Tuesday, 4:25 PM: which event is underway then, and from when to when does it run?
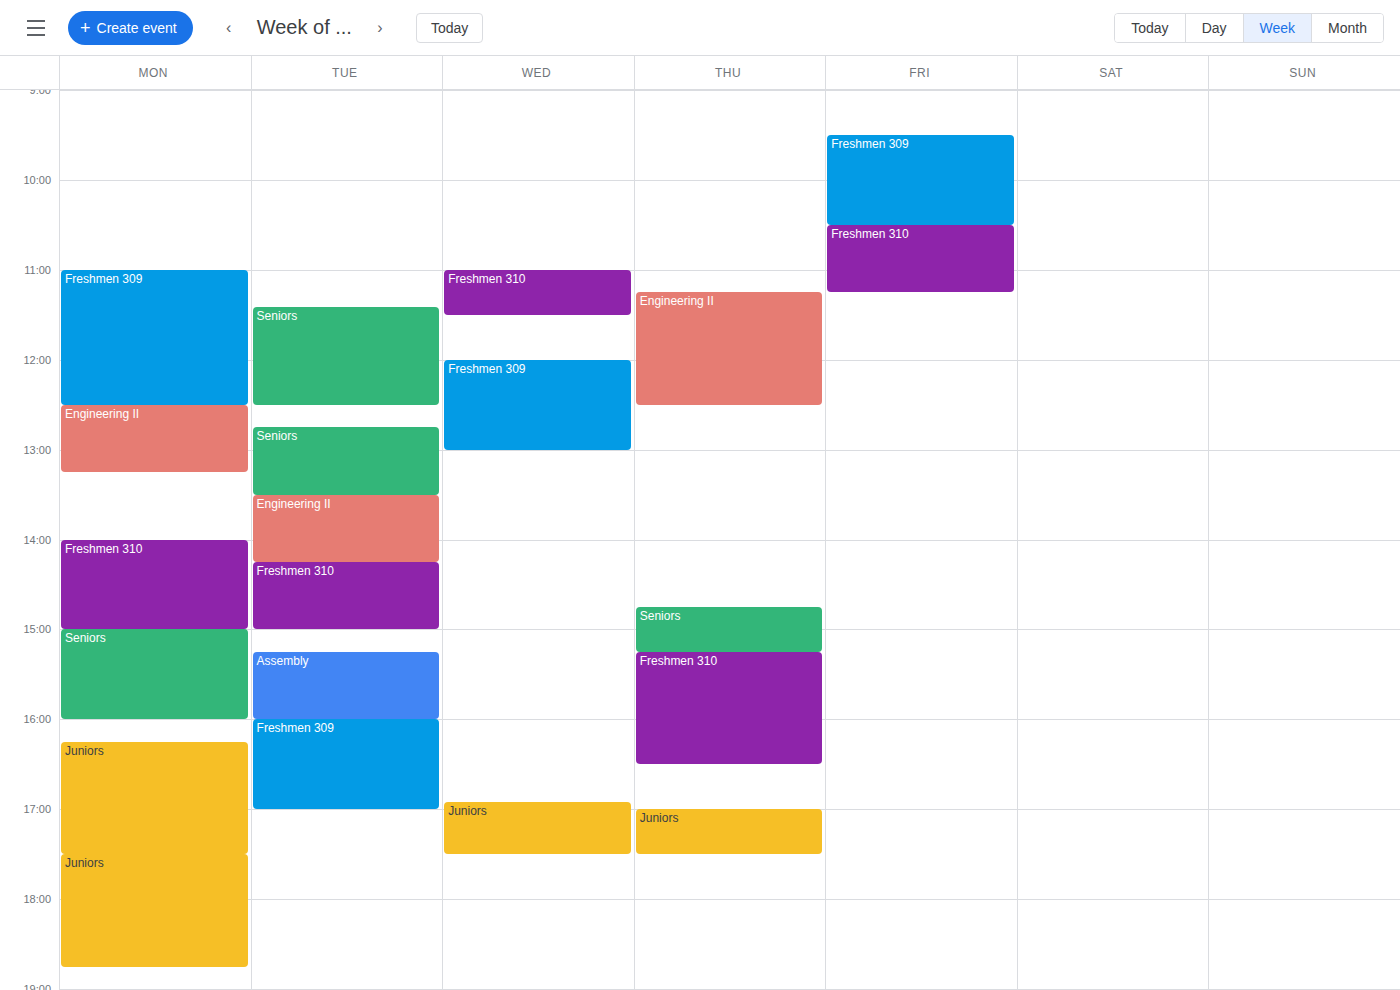
"Freshmen 309", 4:00 PM to 5:00 PM